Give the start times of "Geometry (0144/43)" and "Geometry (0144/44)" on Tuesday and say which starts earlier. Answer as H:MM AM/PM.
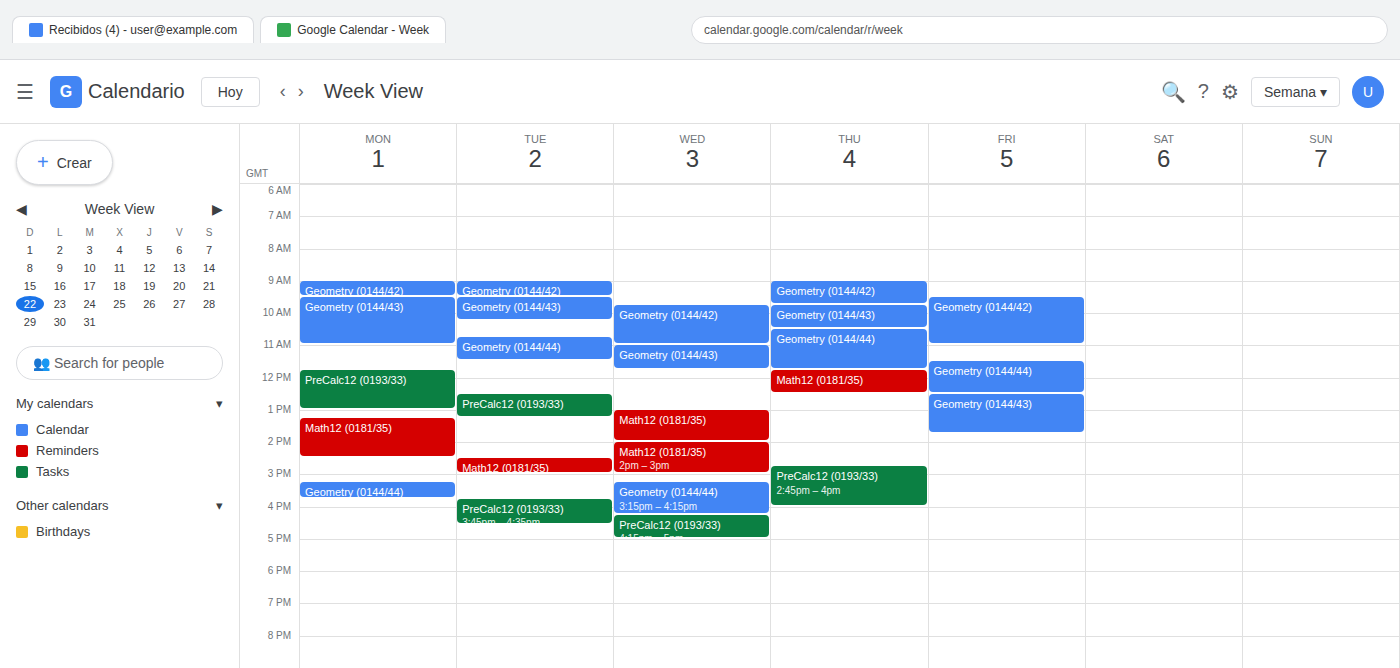
"Geometry (0144/43)" 9:30 AM; "Geometry (0144/44)" 10:45 AM.